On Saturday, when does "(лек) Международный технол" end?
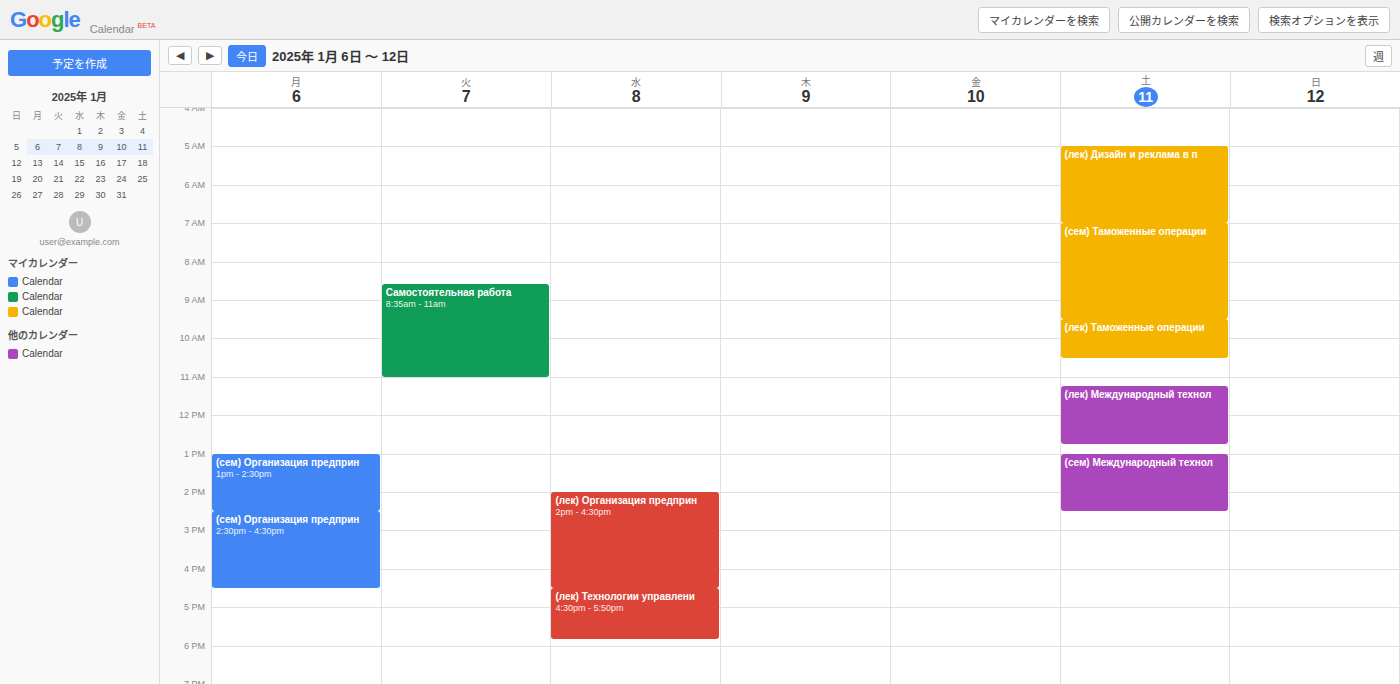
12:45 PM